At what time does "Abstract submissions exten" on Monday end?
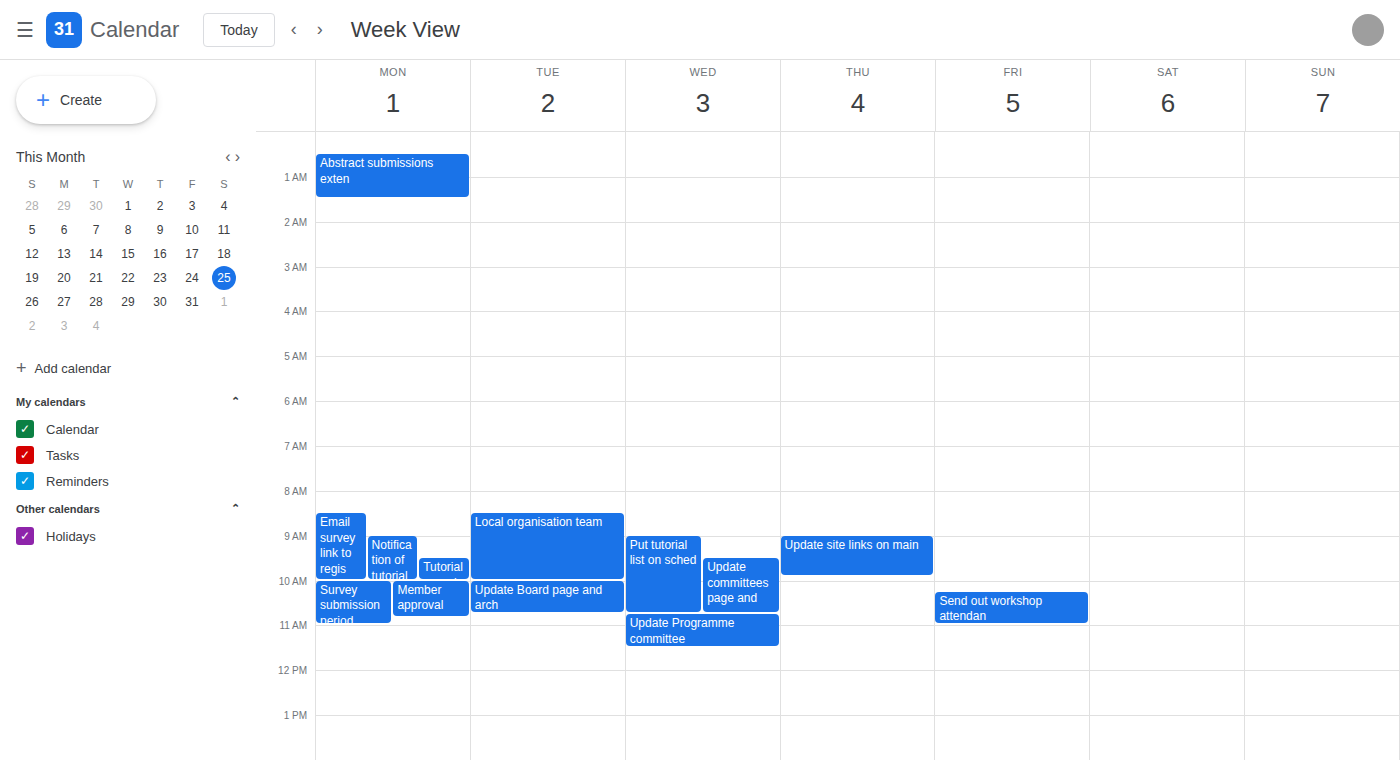
1:30 AM